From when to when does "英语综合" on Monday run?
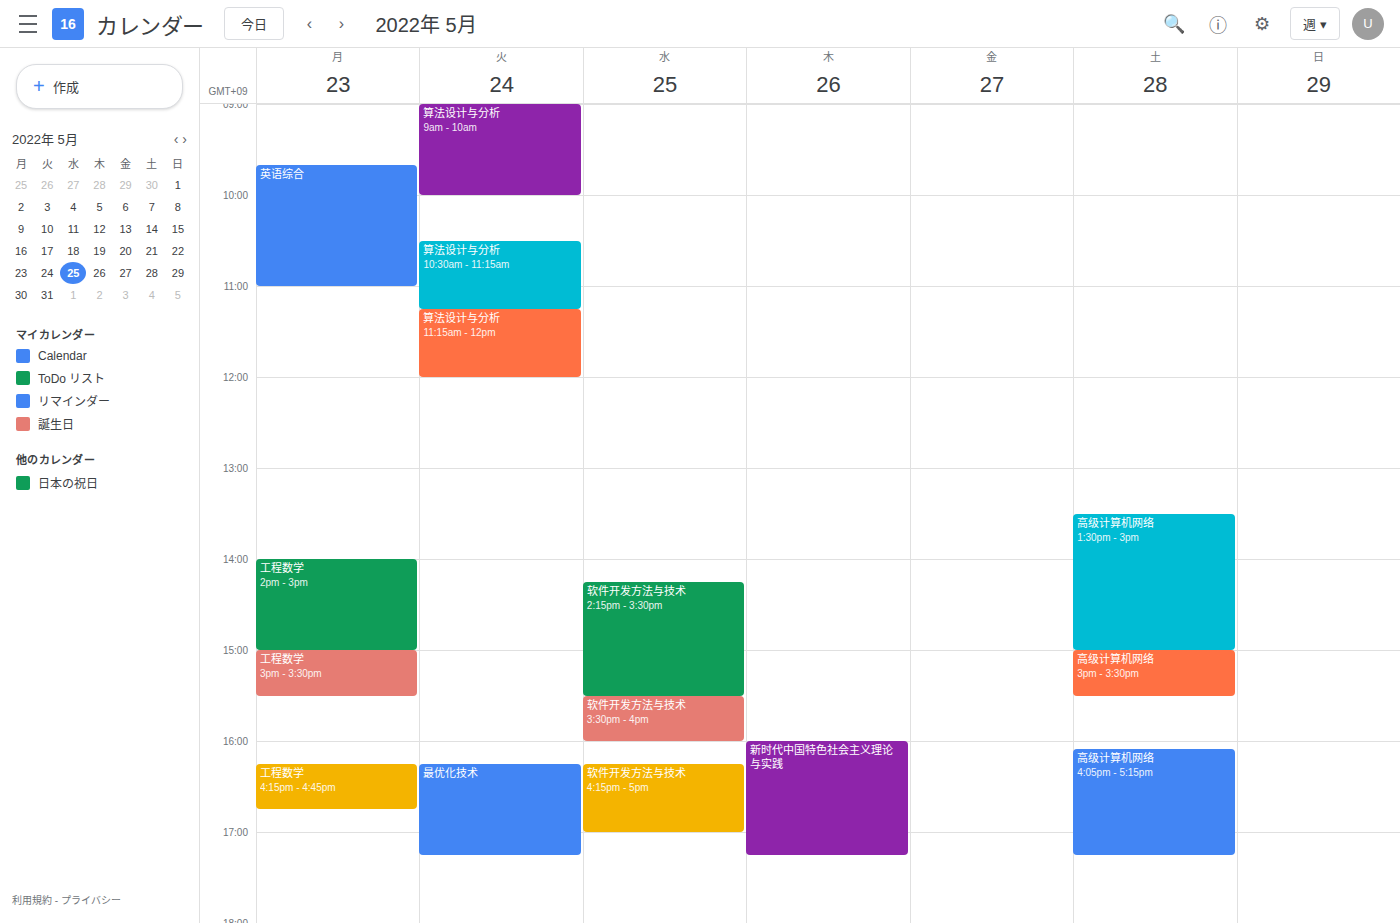
9:40 AM to 11:00 AM